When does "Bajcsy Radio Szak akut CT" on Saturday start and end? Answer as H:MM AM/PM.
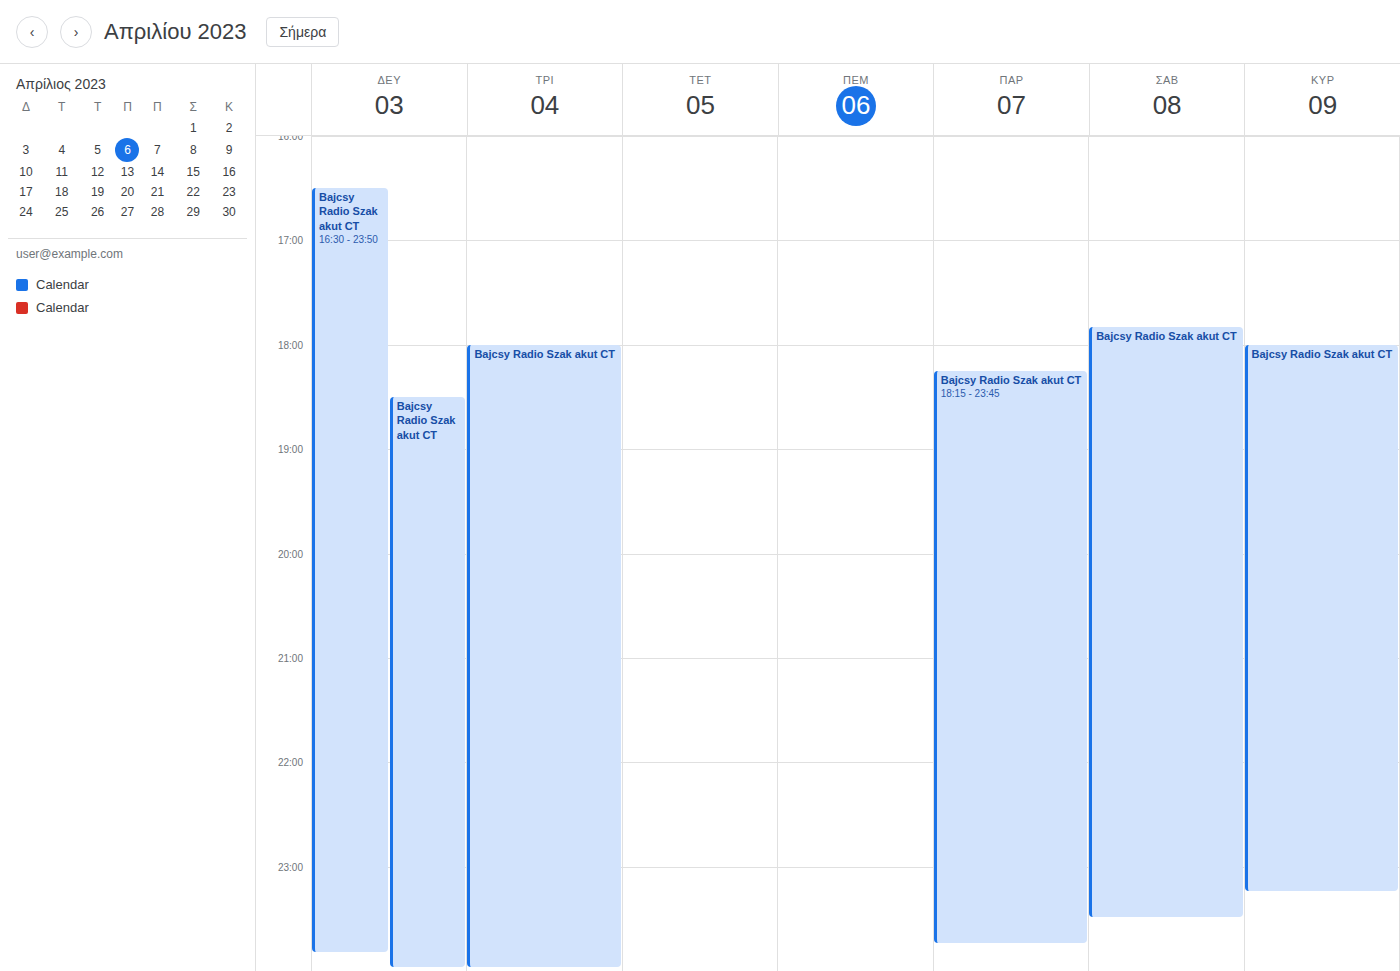
5:50 PM to 11:30 PM